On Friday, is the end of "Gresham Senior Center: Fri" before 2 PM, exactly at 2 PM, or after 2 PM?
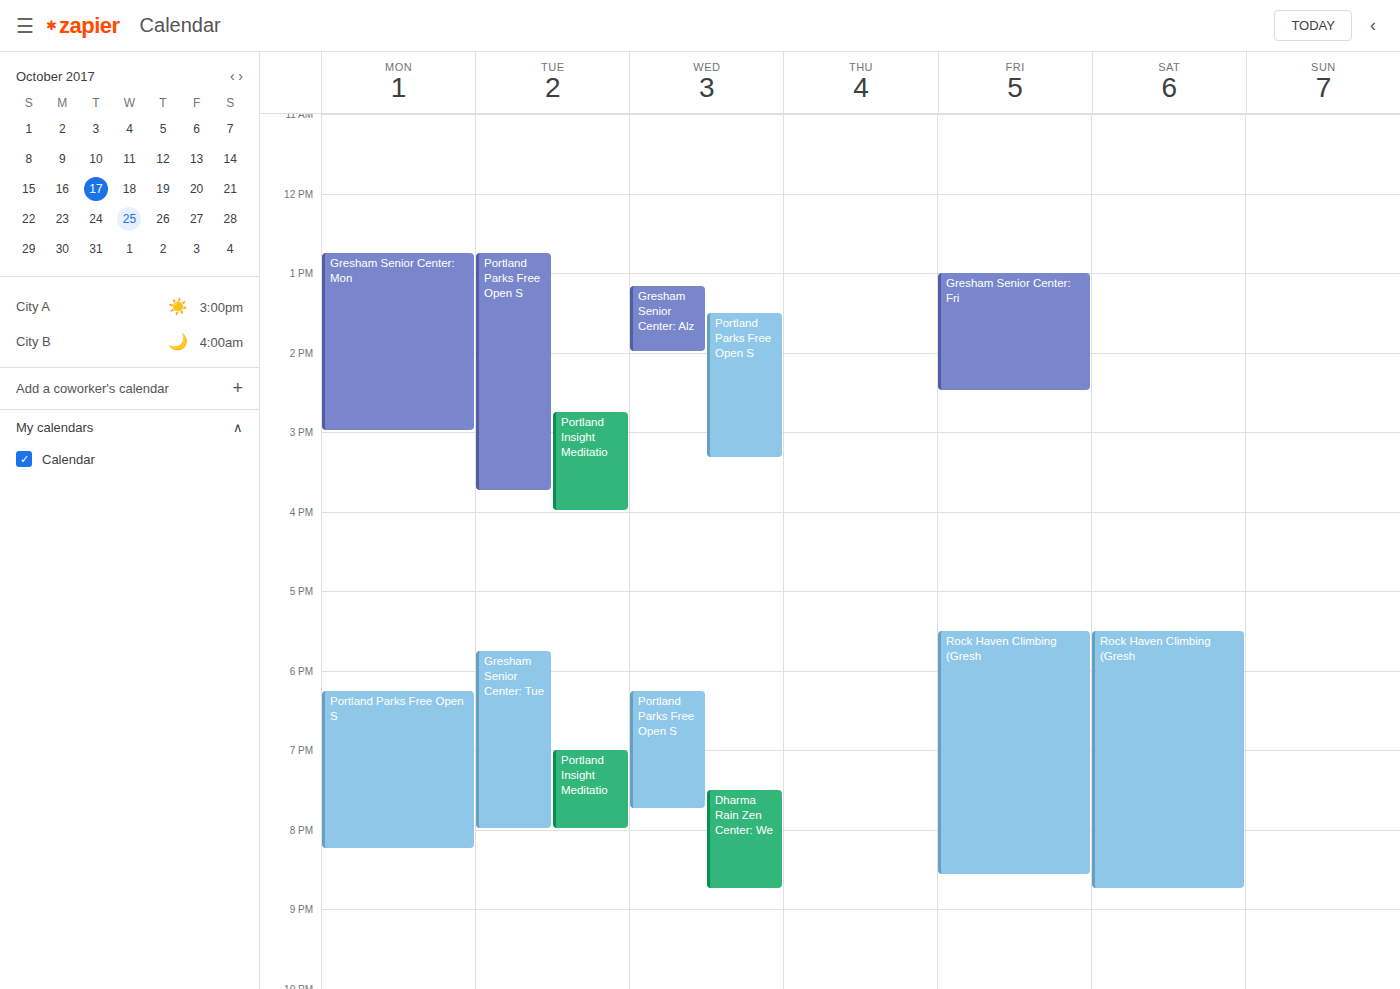
2:30 PM -- after 2 PM, 30 minutes below the 2 PM line.